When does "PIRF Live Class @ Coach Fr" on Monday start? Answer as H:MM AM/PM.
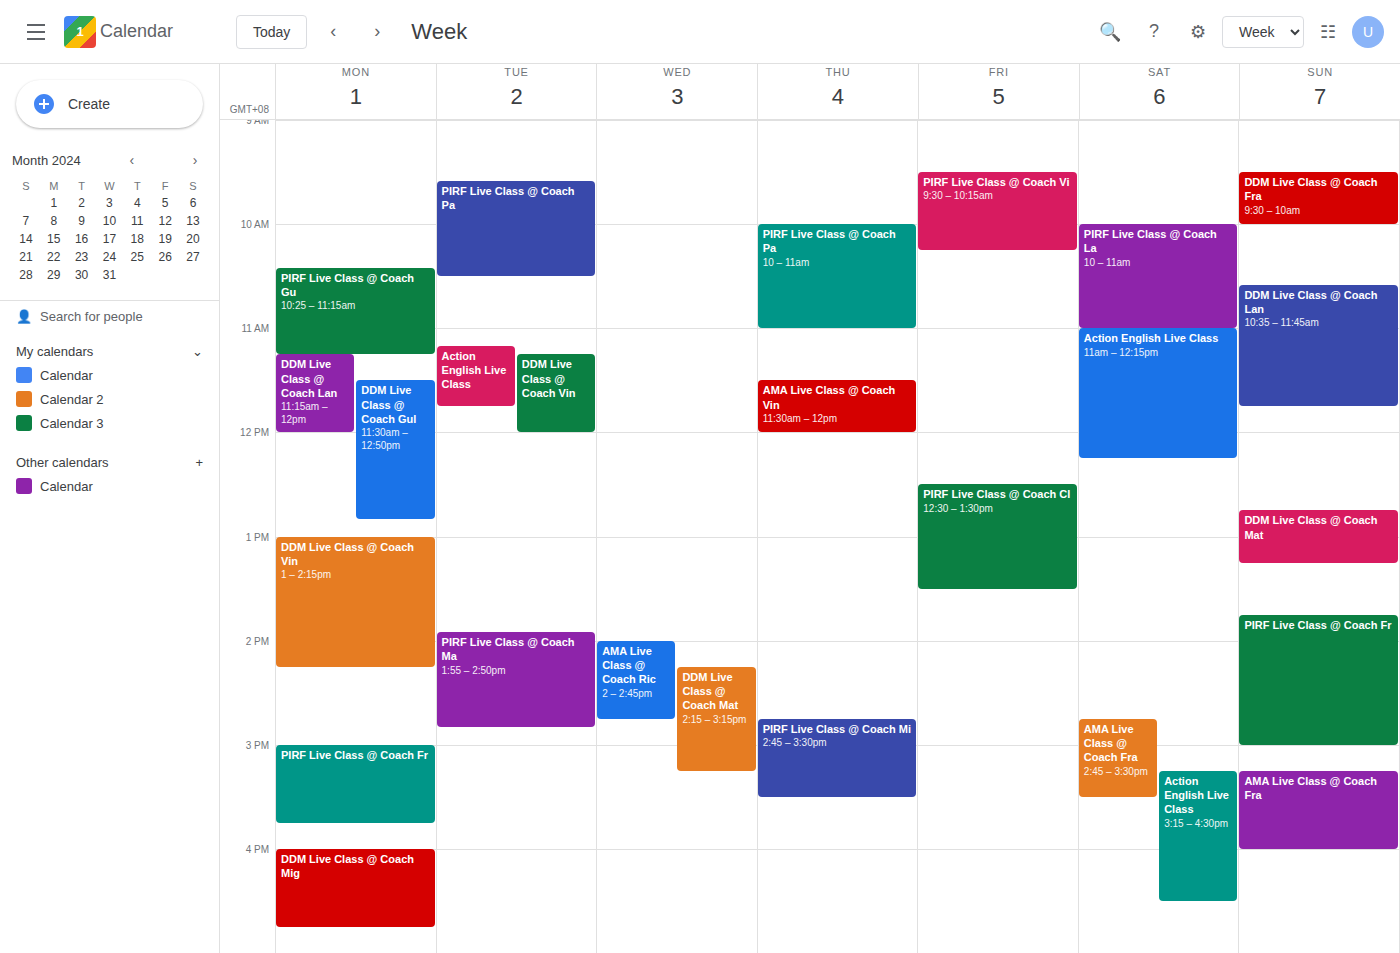
3:00 PM